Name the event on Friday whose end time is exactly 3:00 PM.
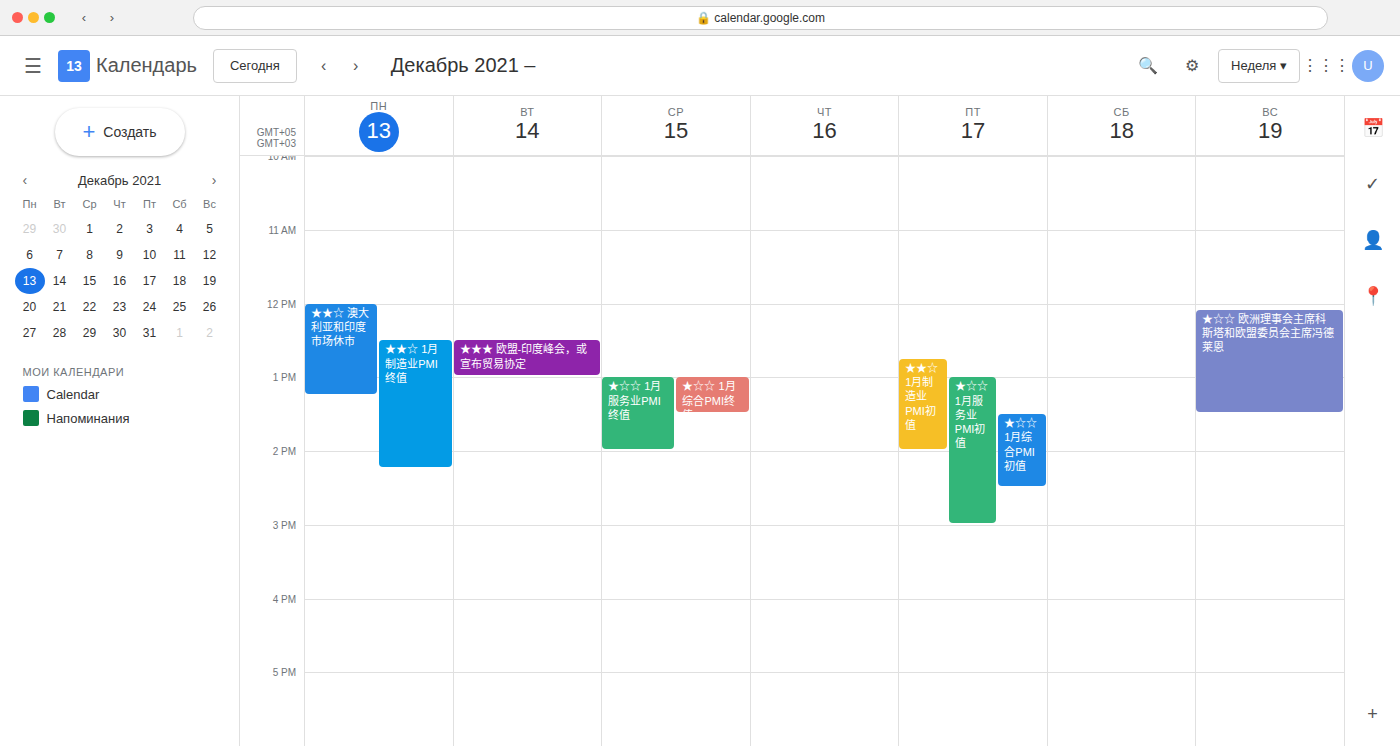
"★☆☆ 1月服务业PMI初值"